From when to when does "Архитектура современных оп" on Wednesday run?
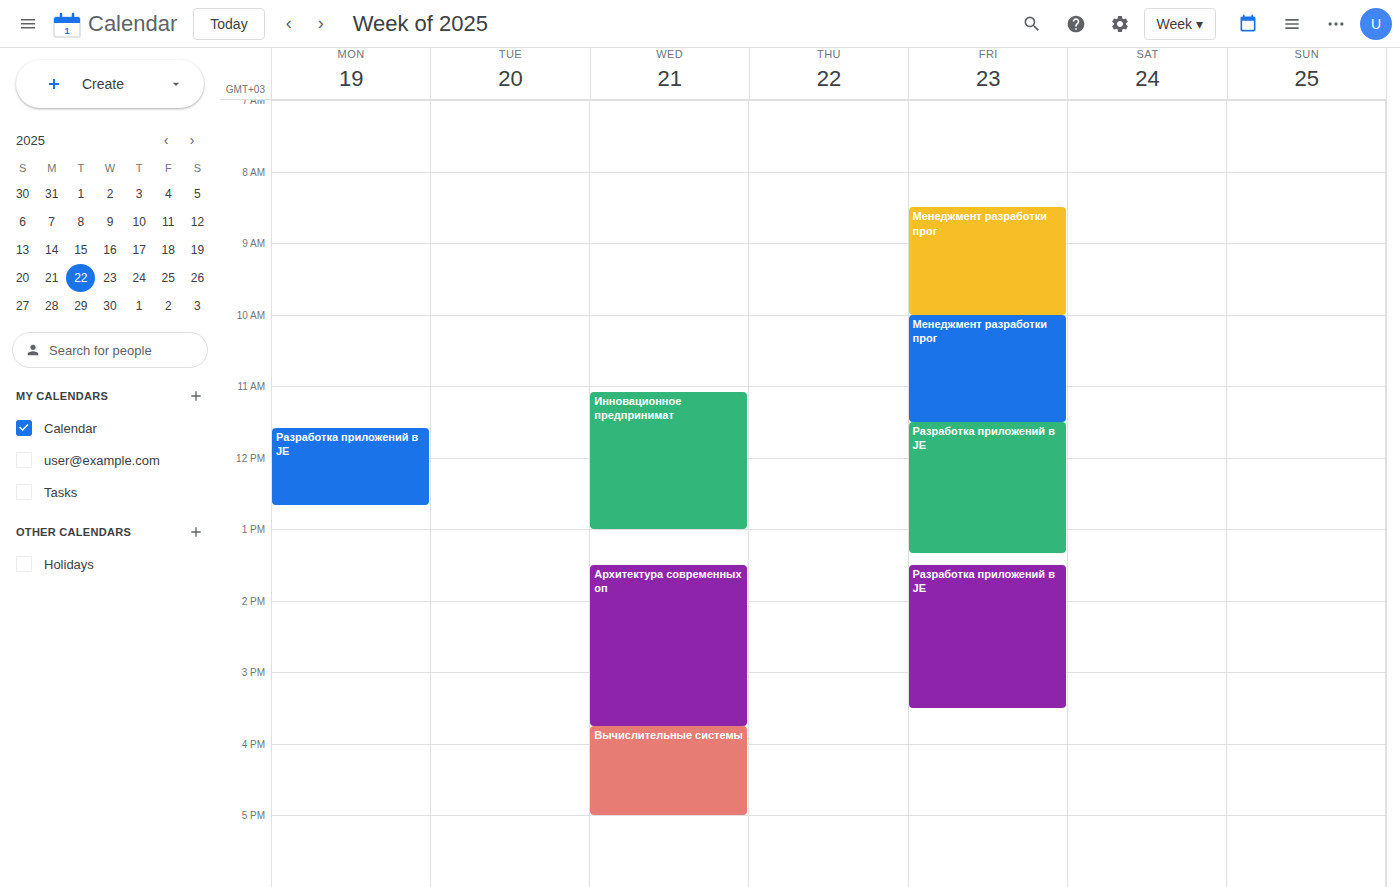
1:30 PM to 3:45 PM